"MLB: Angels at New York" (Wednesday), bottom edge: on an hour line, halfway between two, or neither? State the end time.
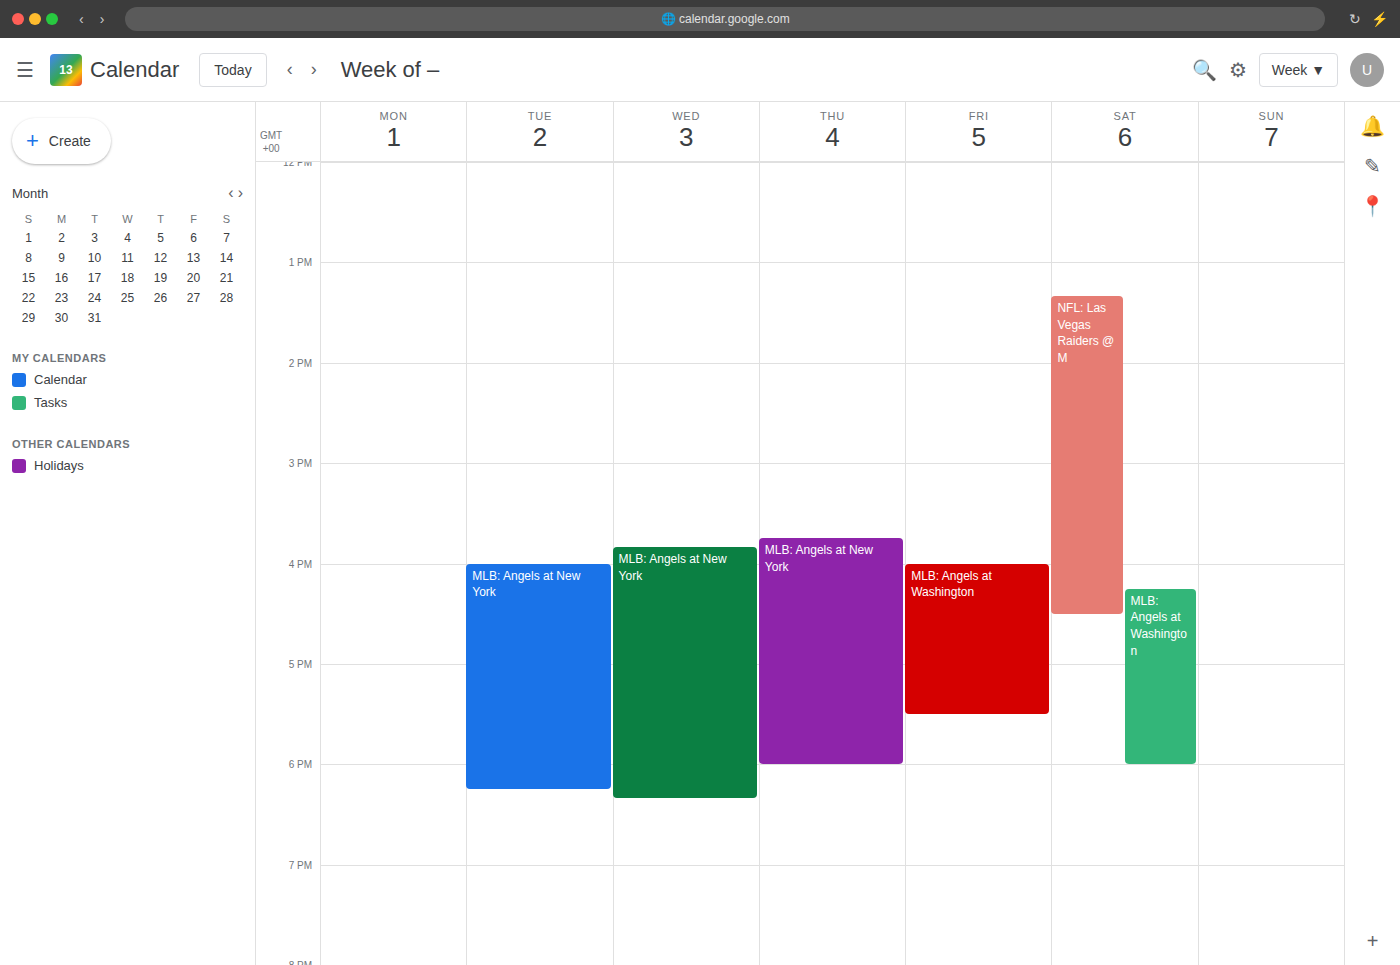
6:20 PM -- neither: 20 minutes below the 6 PM line and 40 minutes above the 7 PM line.